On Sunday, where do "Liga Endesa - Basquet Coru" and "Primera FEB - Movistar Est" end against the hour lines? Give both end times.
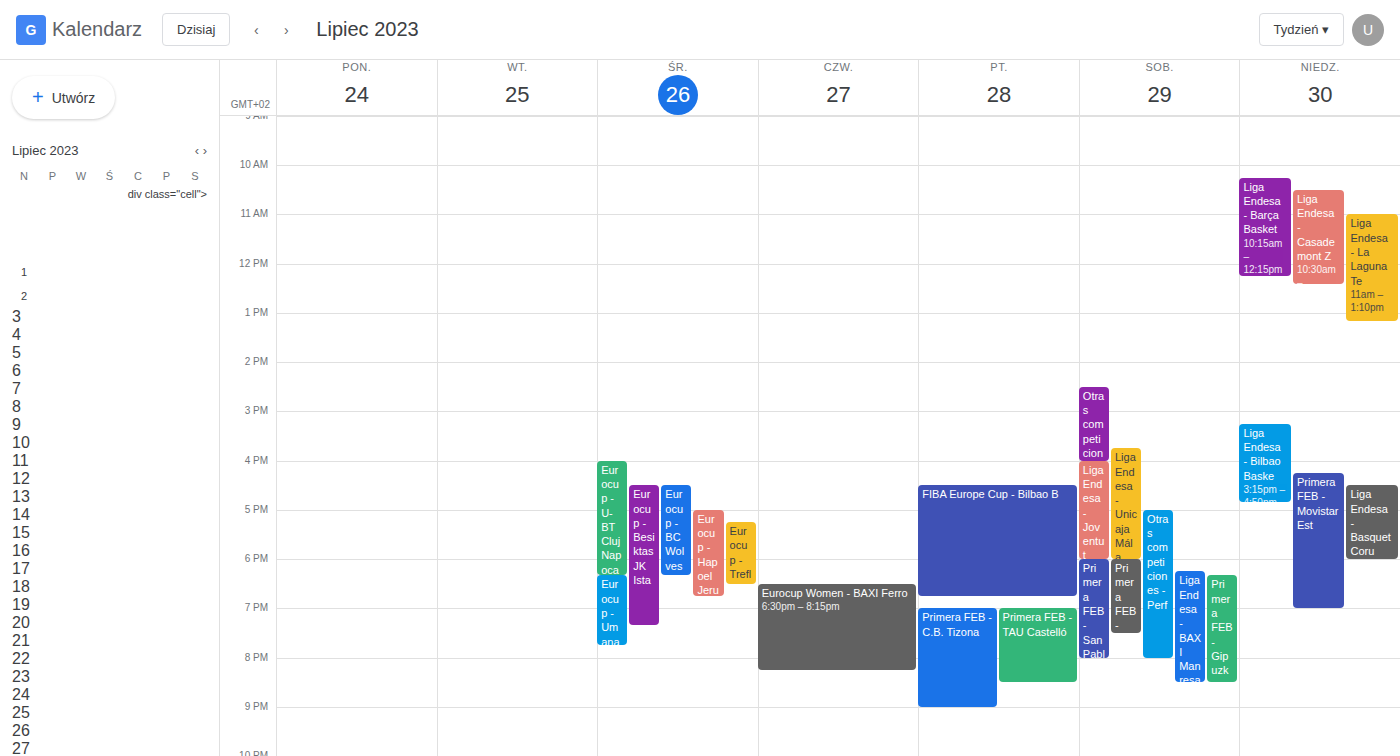
"Liga Endesa - Basquet Coru": 18:00, exactly on the 18:00 line. "Primera FEB - Movistar Est": 19:00, exactly on the 19:00 line.